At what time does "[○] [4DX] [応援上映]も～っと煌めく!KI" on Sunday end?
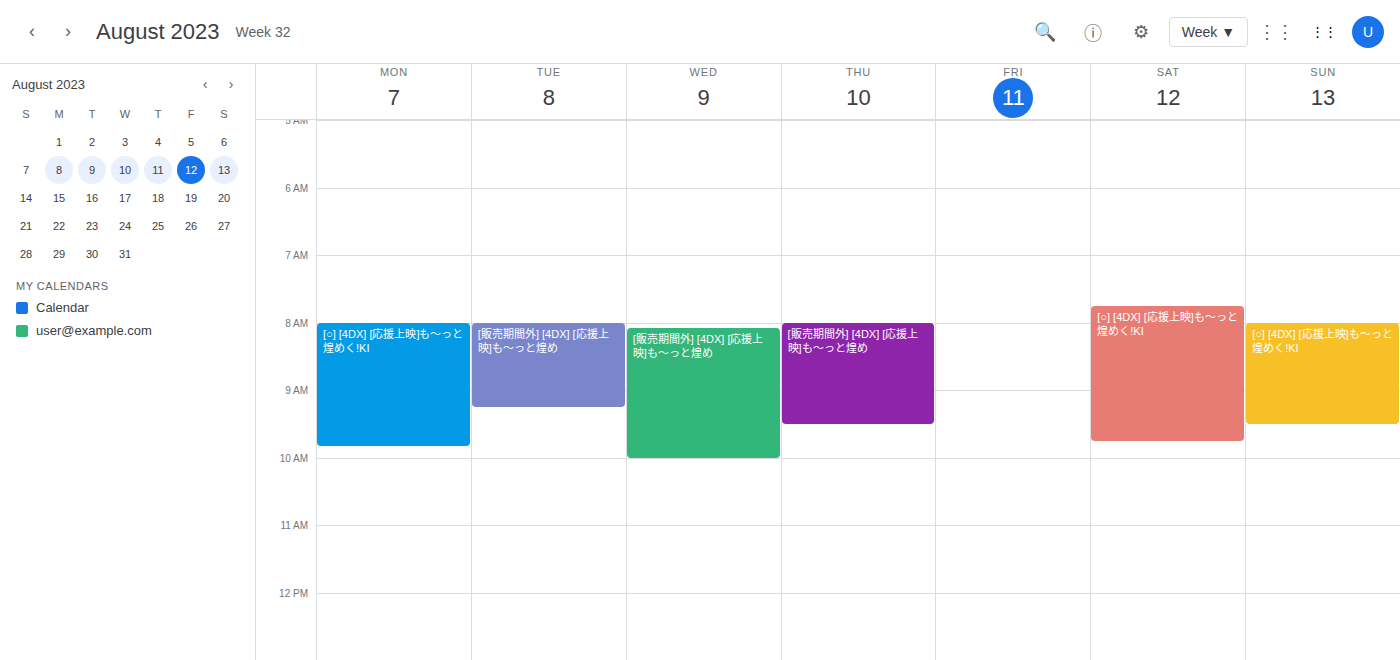
9:30 AM